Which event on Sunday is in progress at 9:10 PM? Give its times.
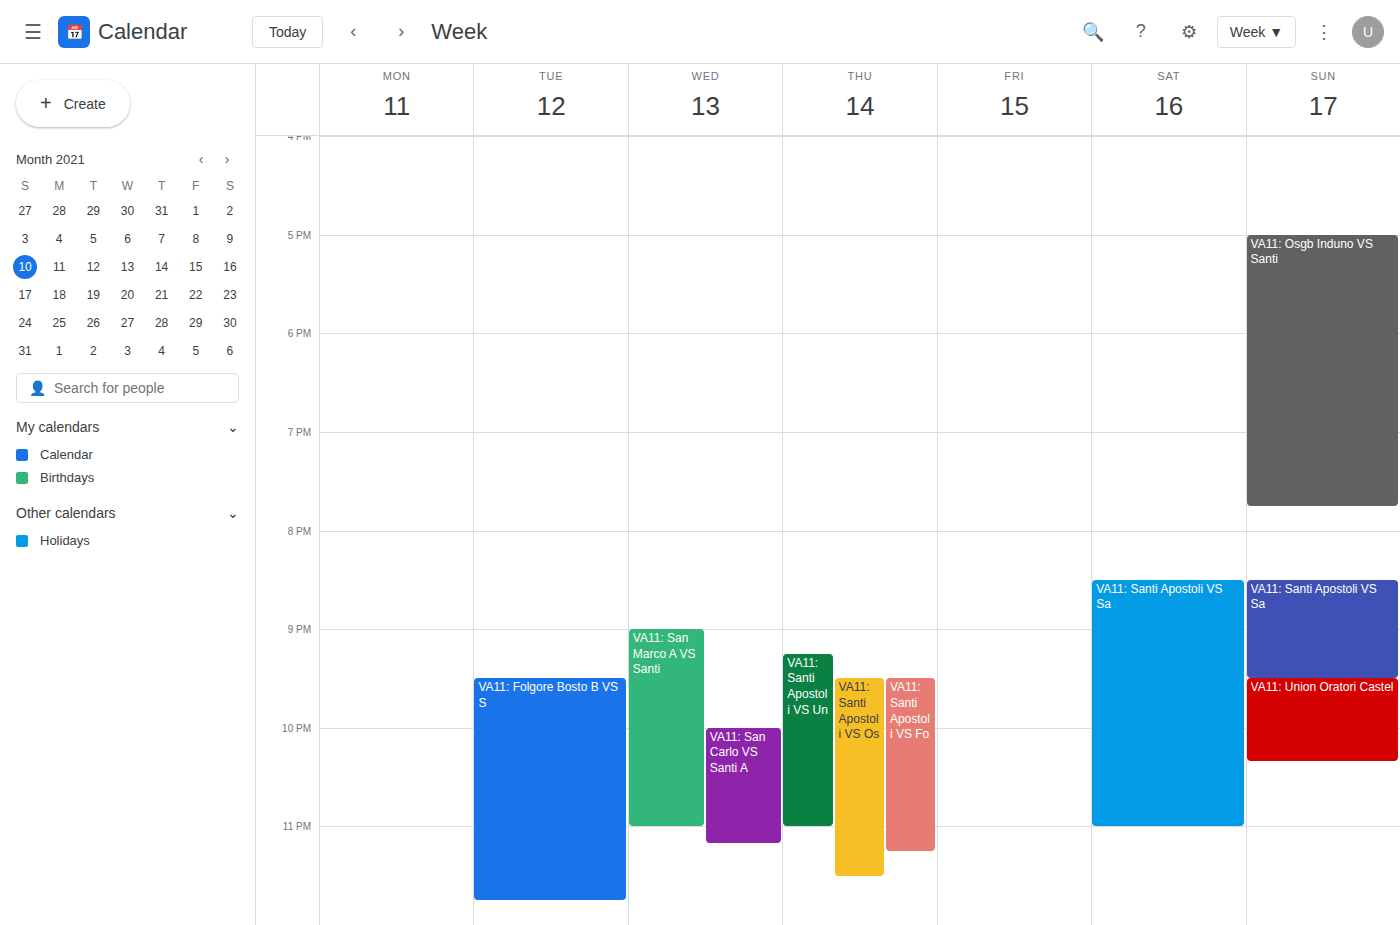
"VA11: Santi Apostoli VS Sa", 8:30 PM to 9:30 PM